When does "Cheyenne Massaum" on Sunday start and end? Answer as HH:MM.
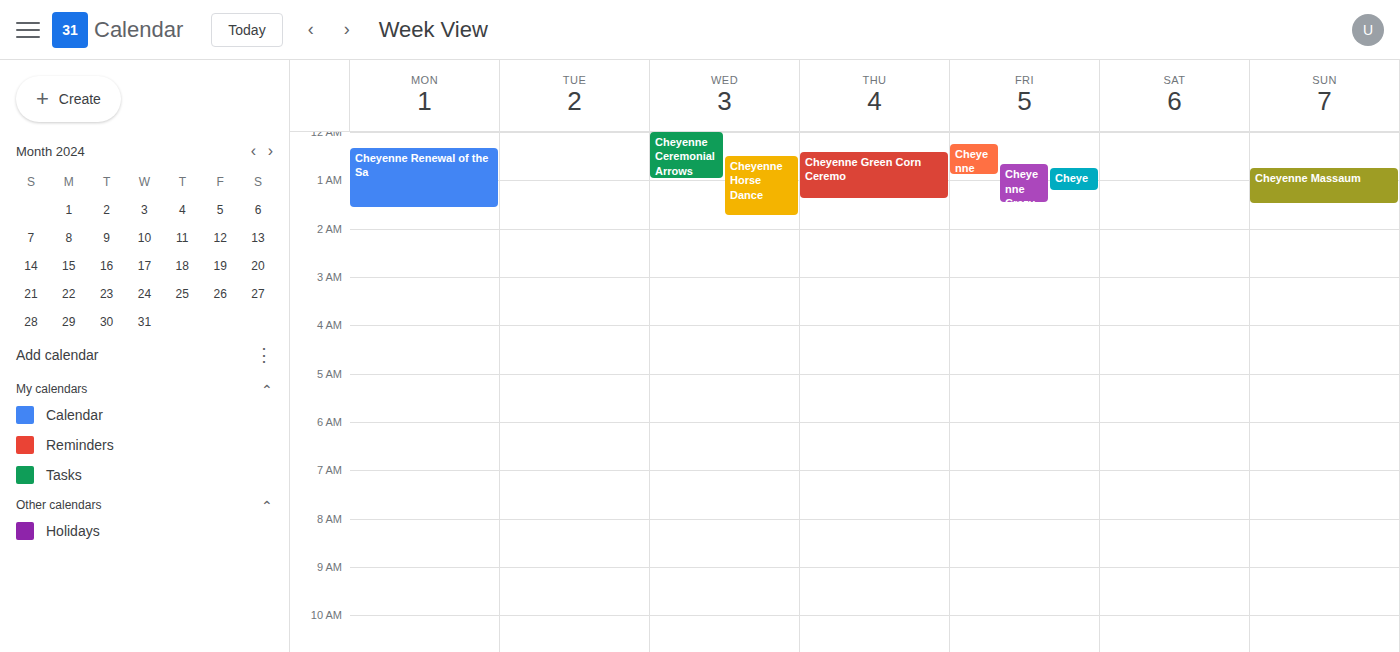
00:45 to 01:30